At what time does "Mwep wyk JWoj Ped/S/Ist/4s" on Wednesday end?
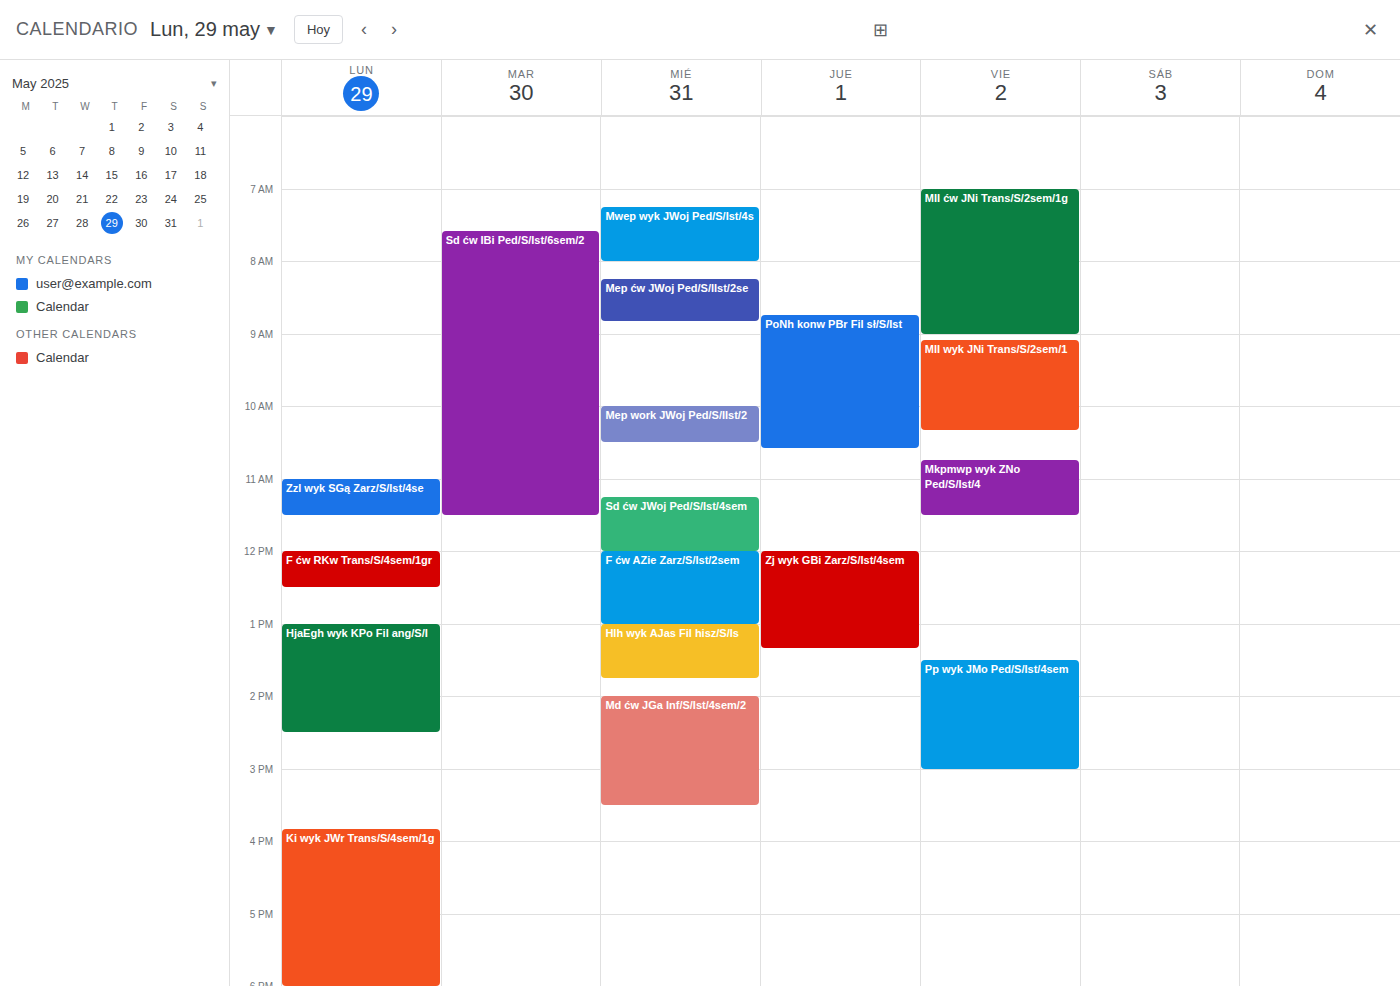
8:00 AM